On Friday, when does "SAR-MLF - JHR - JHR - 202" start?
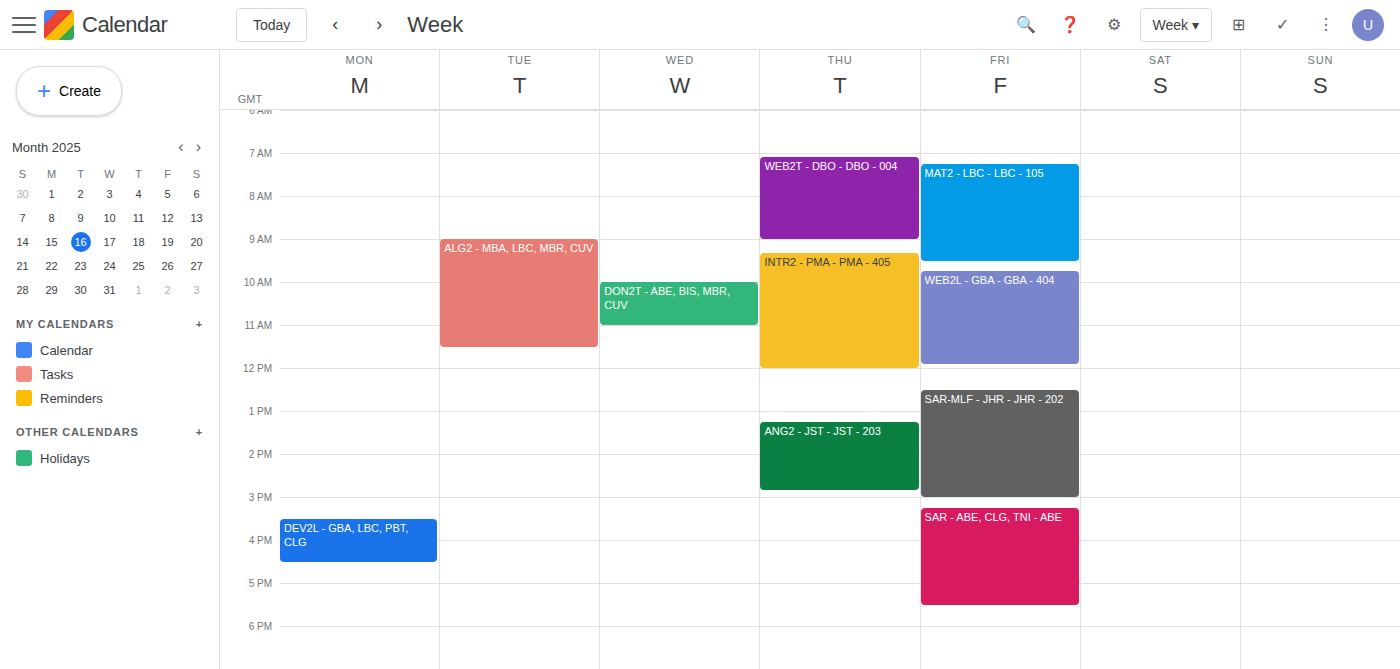
12:30 PM